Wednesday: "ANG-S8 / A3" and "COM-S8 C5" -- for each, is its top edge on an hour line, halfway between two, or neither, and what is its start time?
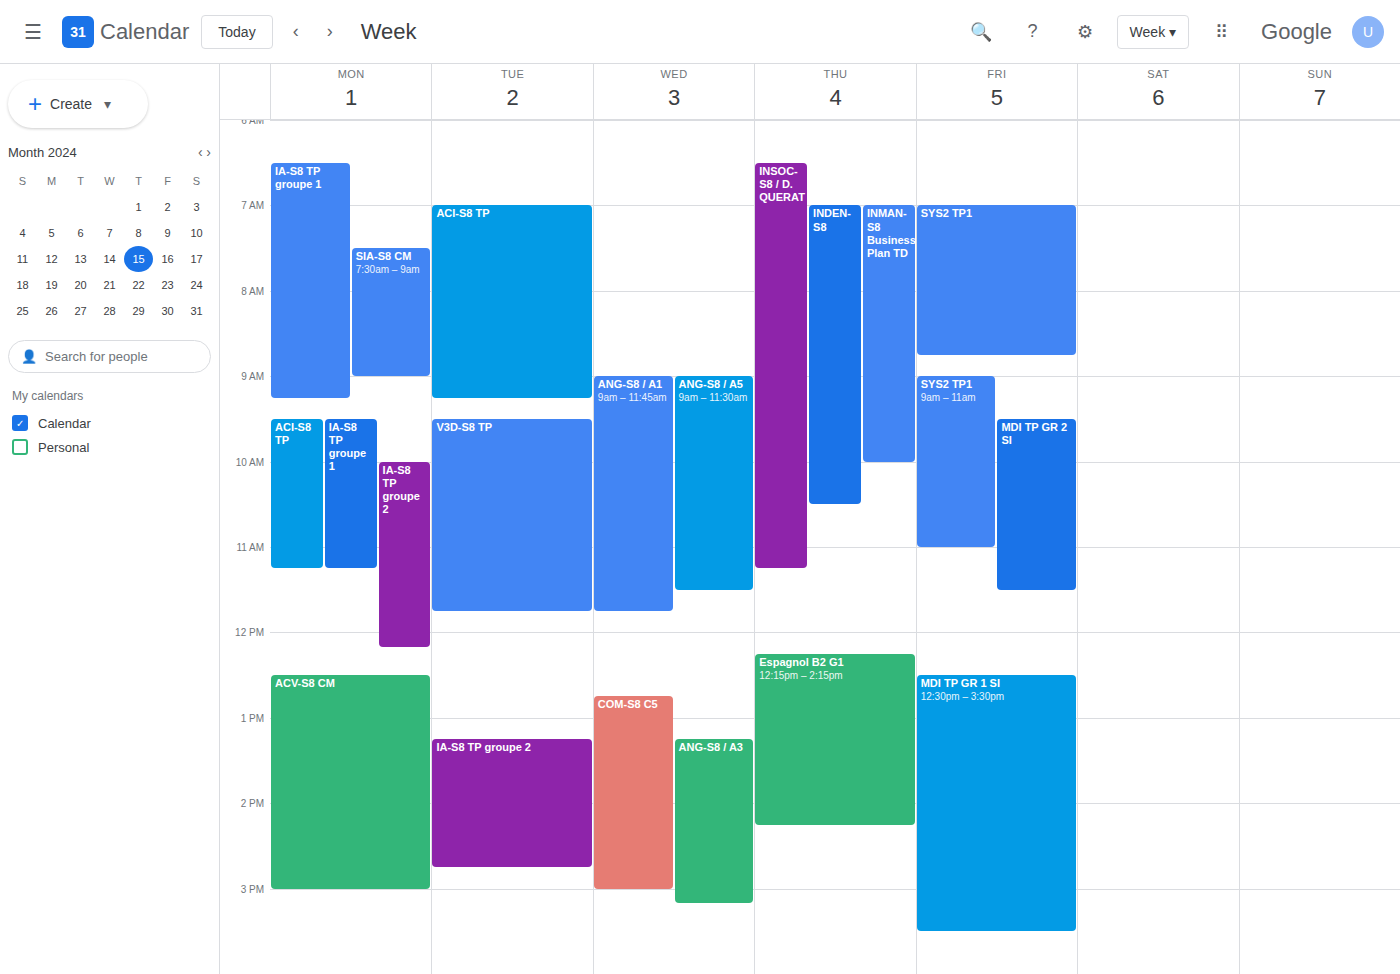
"ANG-S8 / A3": 13:15, neither: a quarter of the way from the 13:00 line to the 14:00 line. "COM-S8 C5": 12:45, neither: three quarters of the way from the 12:00 line to the 13:00 line.